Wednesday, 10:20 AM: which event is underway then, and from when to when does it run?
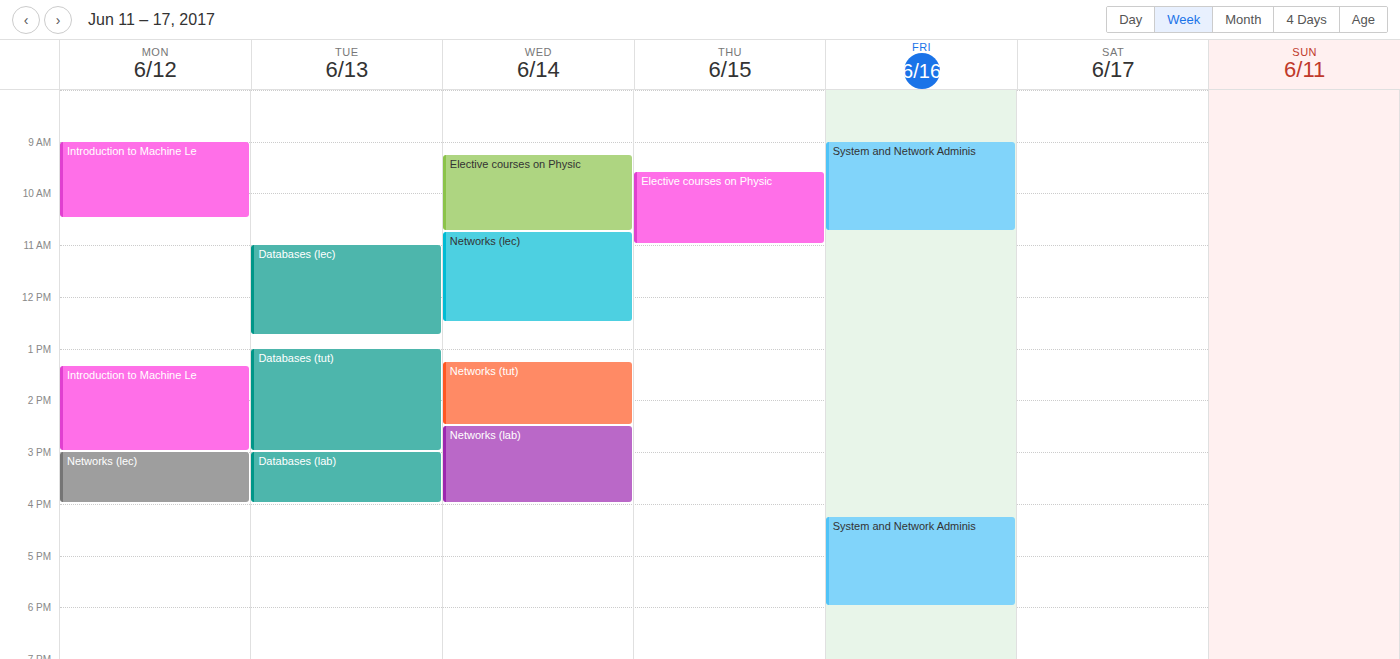
"Elective courses on Physic", 9:15 AM to 10:45 AM